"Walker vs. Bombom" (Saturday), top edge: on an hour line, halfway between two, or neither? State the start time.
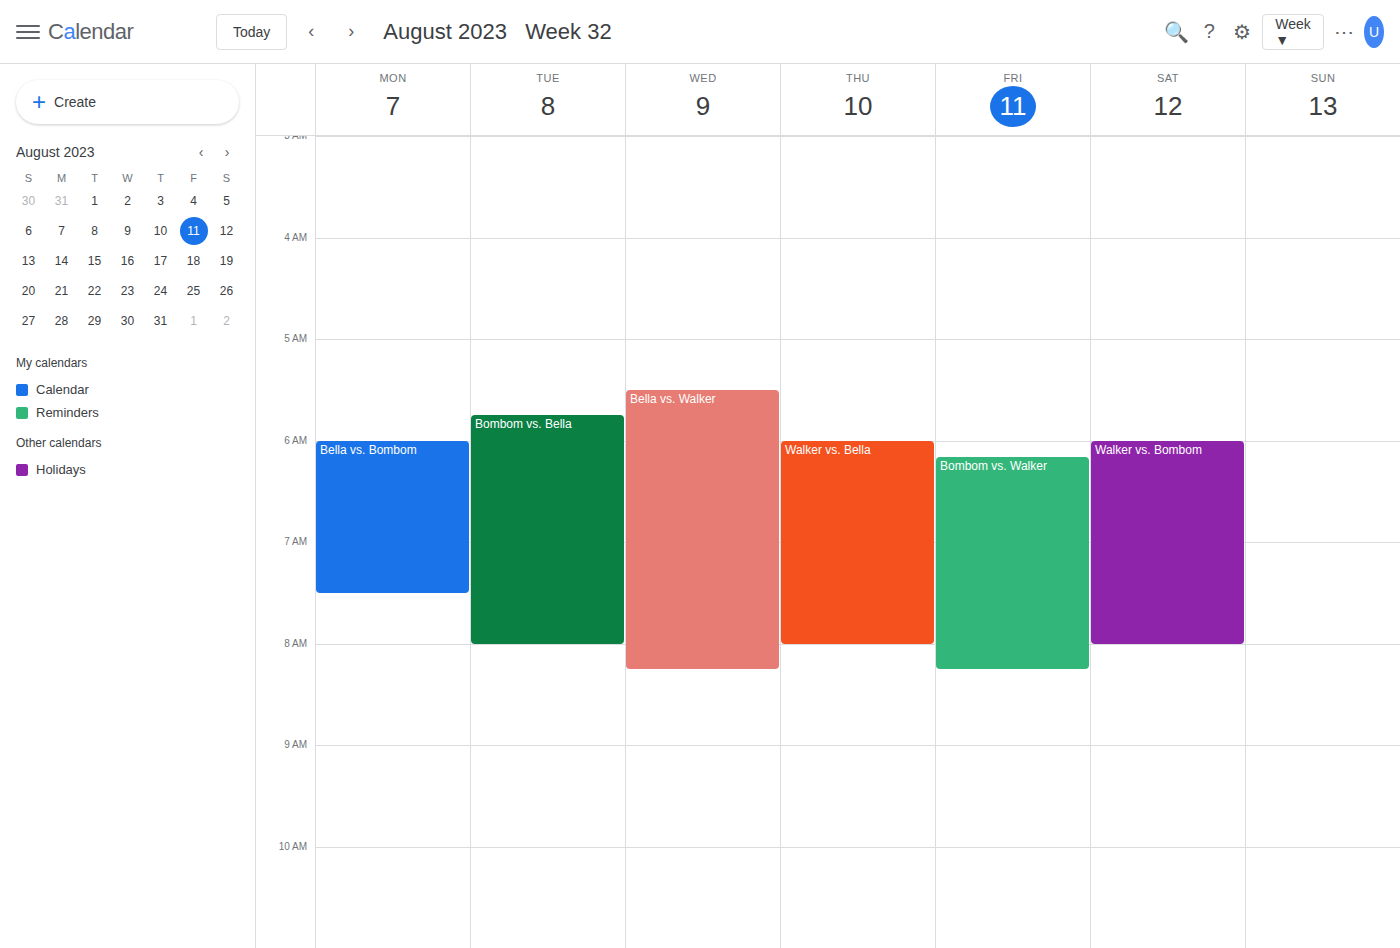
6:00 AM -- exactly on the 6 AM line.